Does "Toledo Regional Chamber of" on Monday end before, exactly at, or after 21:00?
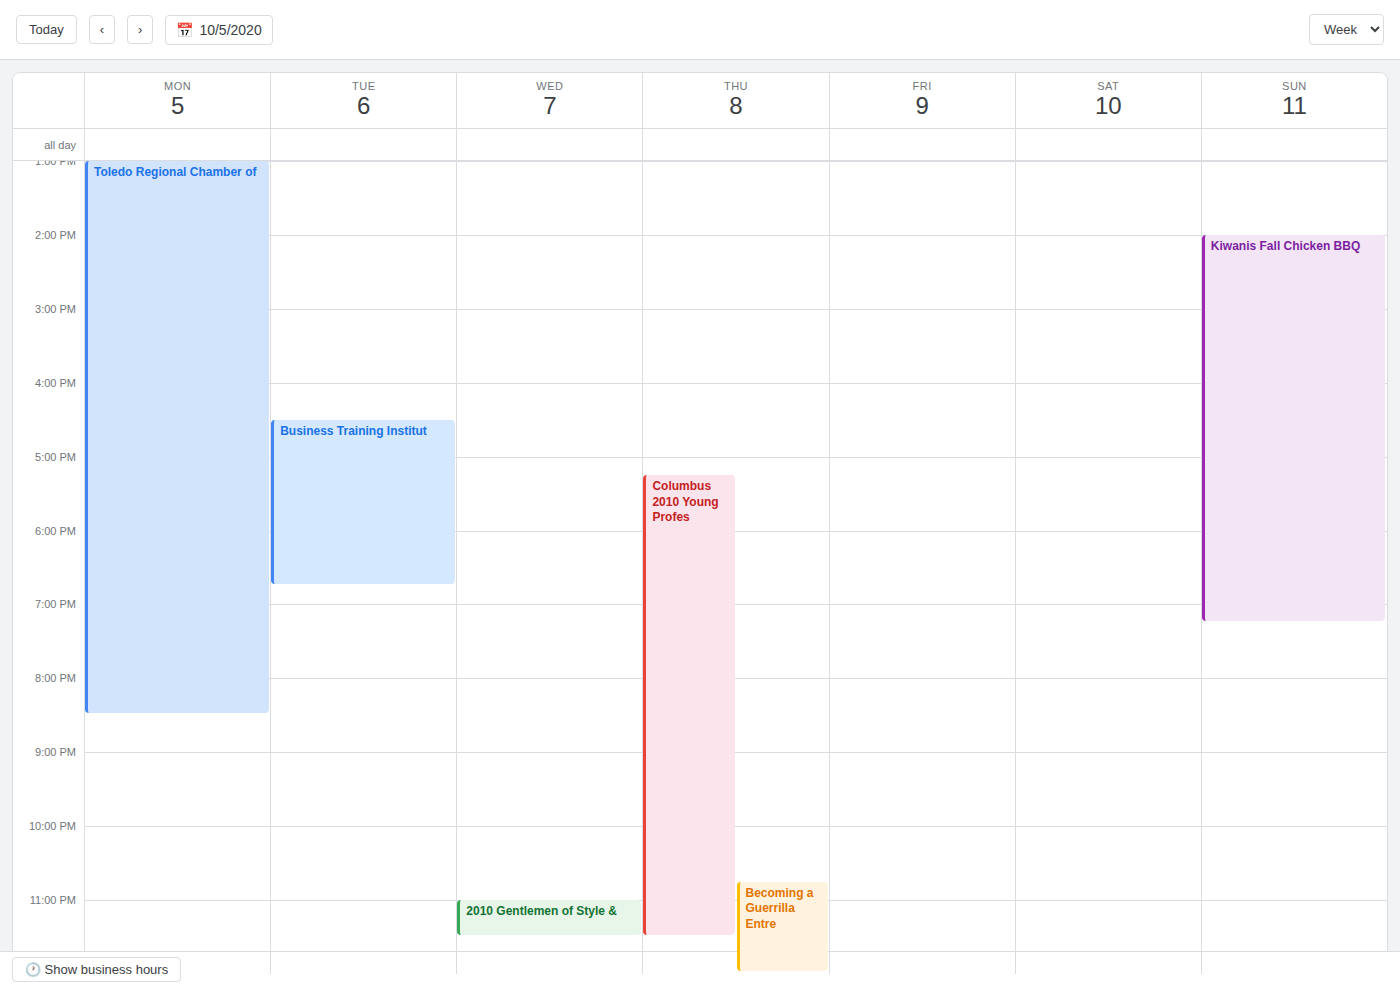
20:30 -- before 21:00, 30 minutes above the 21:00 line.